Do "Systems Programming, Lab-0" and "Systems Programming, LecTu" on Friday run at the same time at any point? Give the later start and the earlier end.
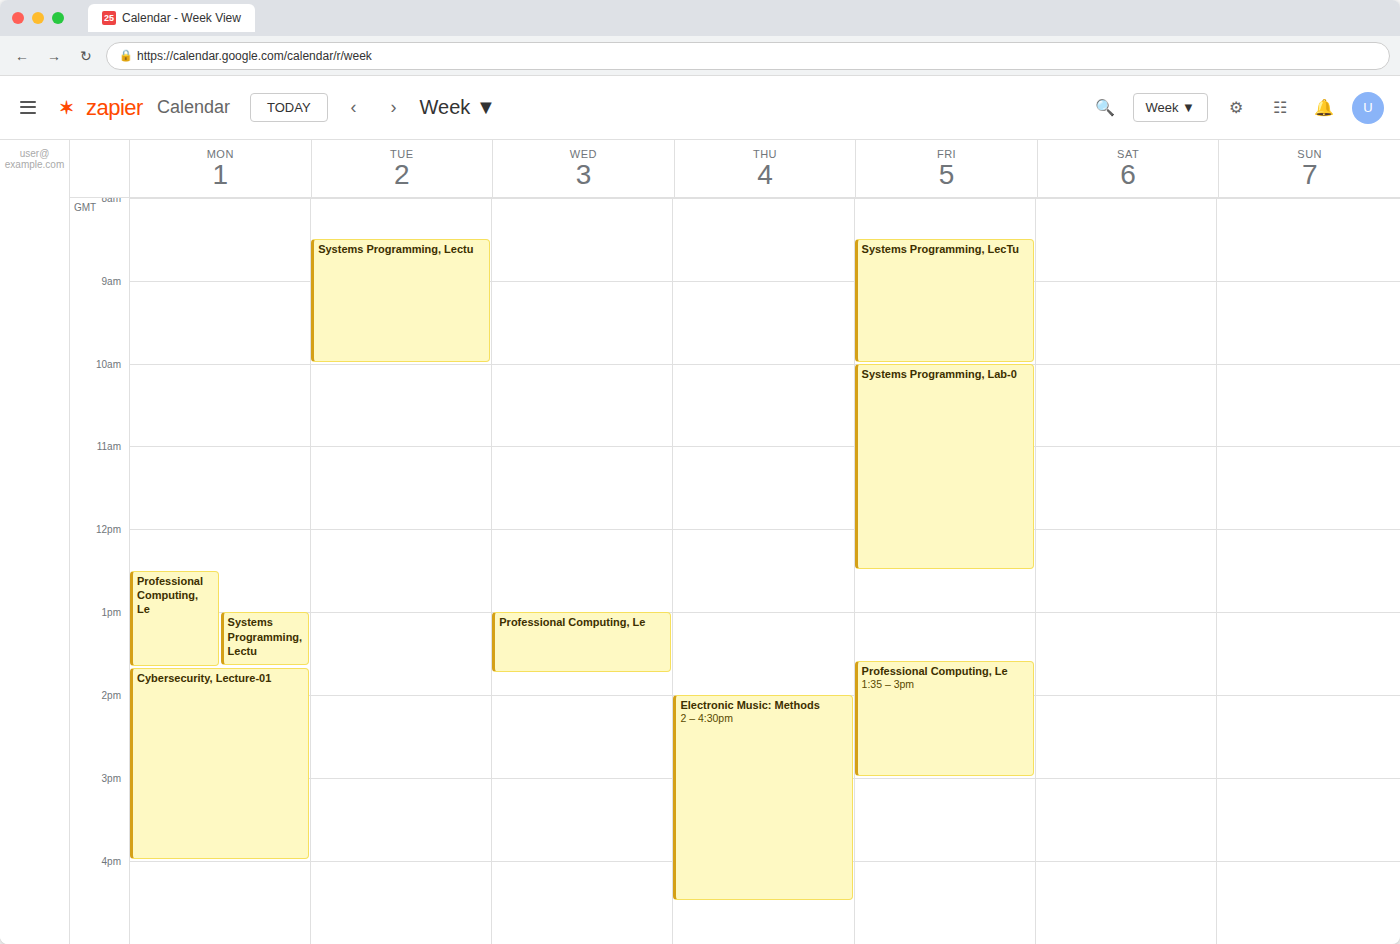
"Systems Programming, LecTu" ends at 10:00 AM, exactly when "Systems Programming, Lab-0" starts -- they touch but do not overlap.